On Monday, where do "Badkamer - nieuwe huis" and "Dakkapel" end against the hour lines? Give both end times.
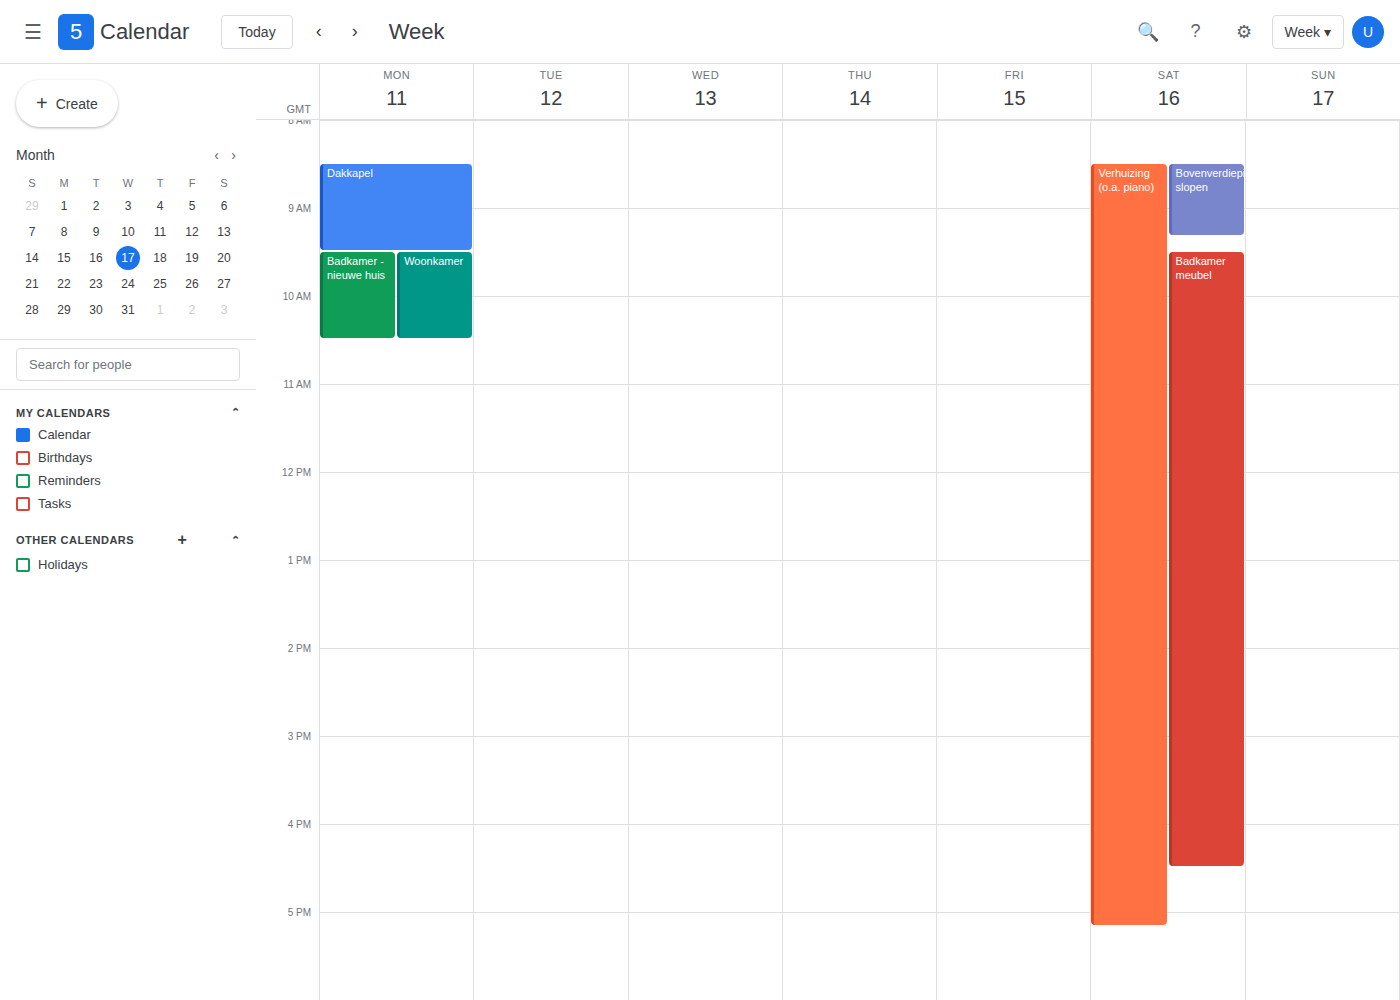
"Badkamer - nieuwe huis": 10:30 AM, halfway between the 10 AM and 11 AM lines. "Dakkapel": 9:30 AM, halfway between the 9 AM and 10 AM lines.